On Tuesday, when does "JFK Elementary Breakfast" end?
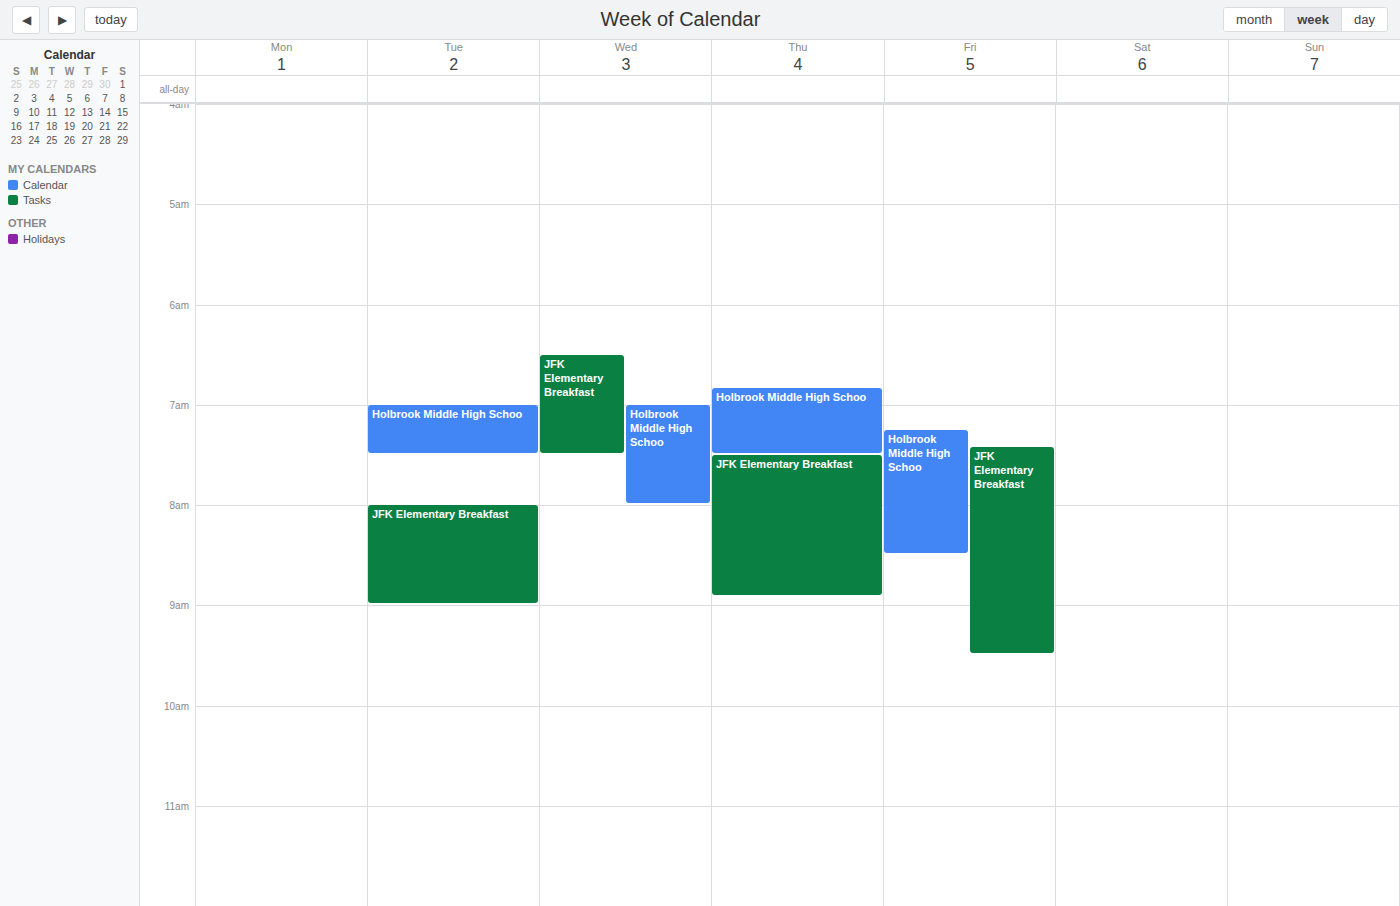
09:00